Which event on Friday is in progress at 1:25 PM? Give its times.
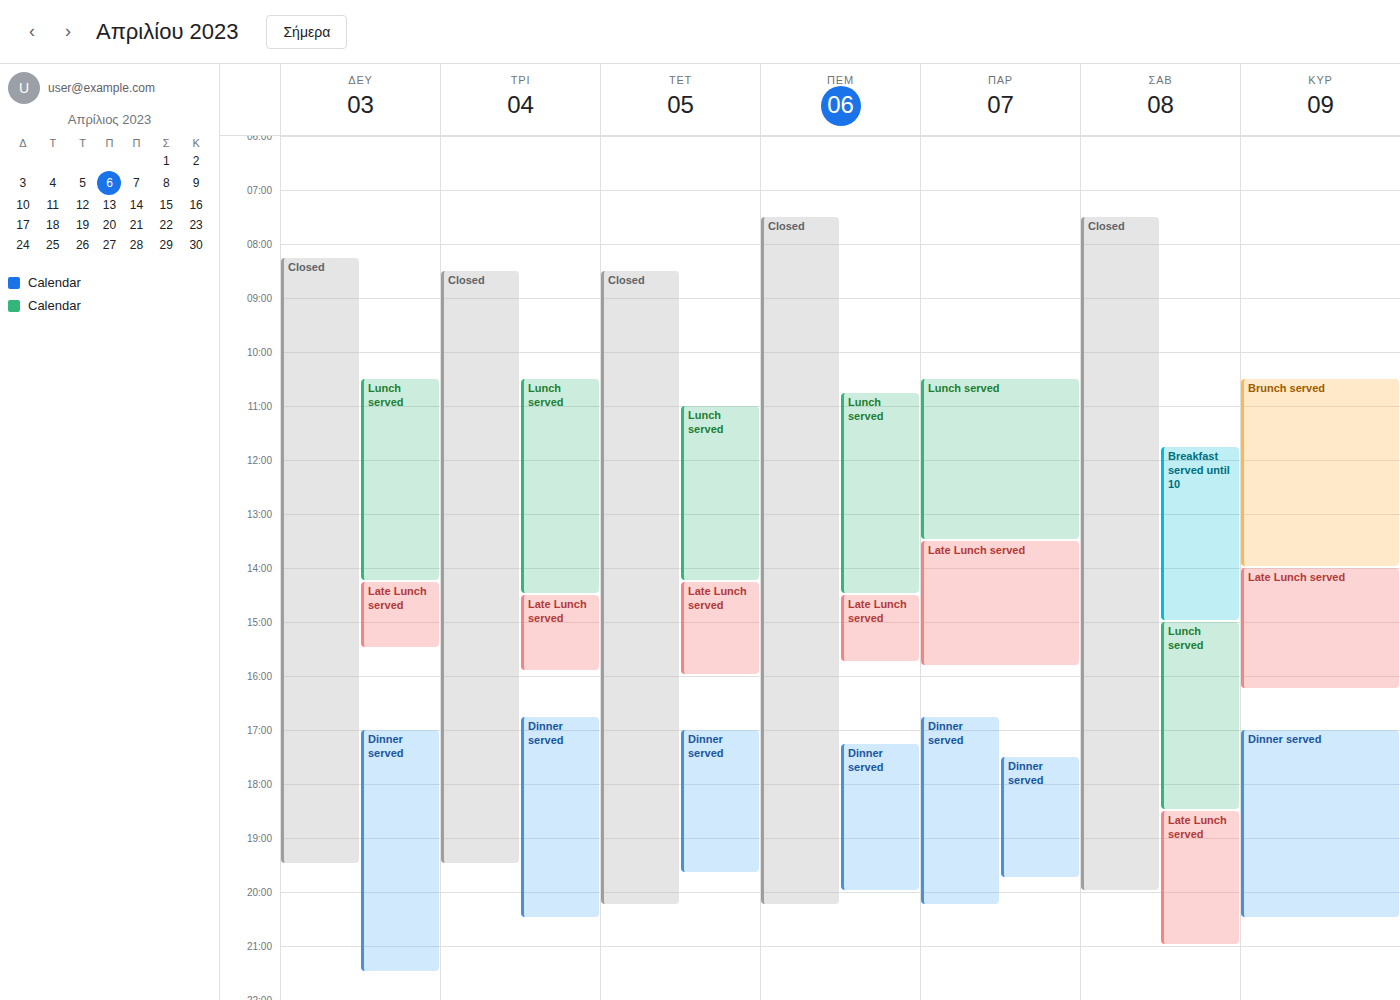
"Lunch served", 10:30 AM to 1:30 PM